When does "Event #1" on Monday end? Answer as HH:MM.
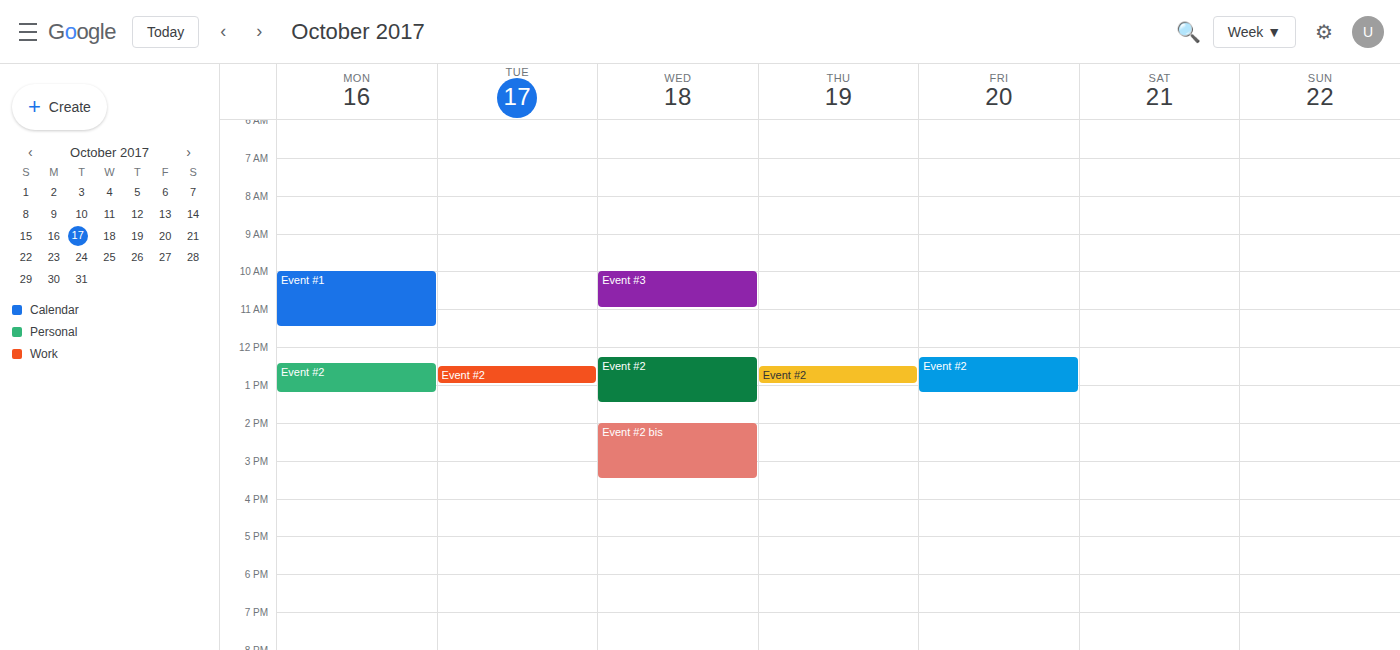
11:30